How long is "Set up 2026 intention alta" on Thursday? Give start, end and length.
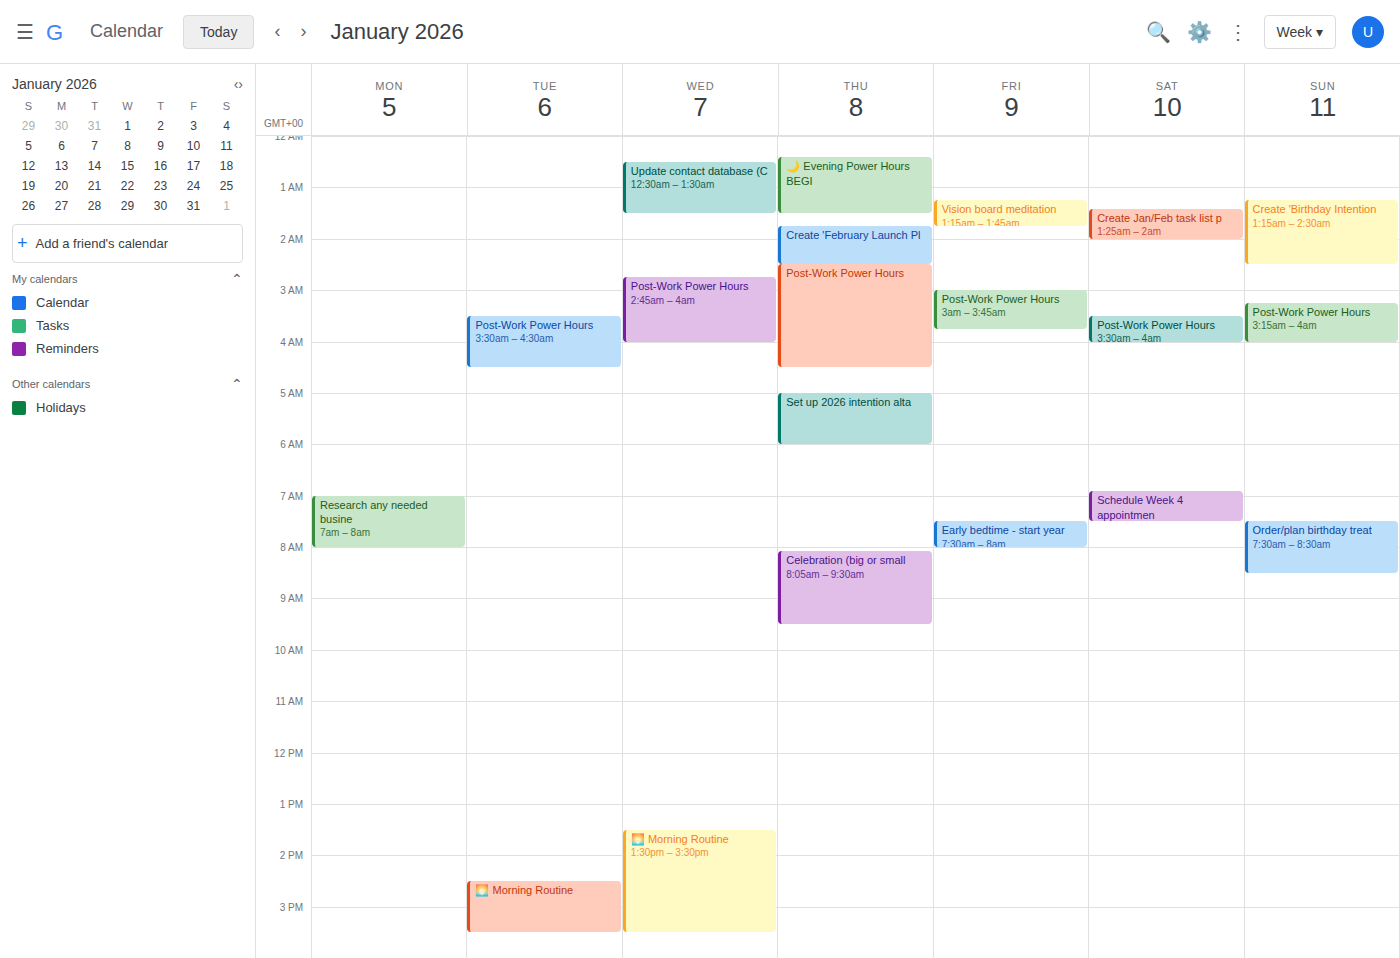
05:00 to 06:00, 1 hour